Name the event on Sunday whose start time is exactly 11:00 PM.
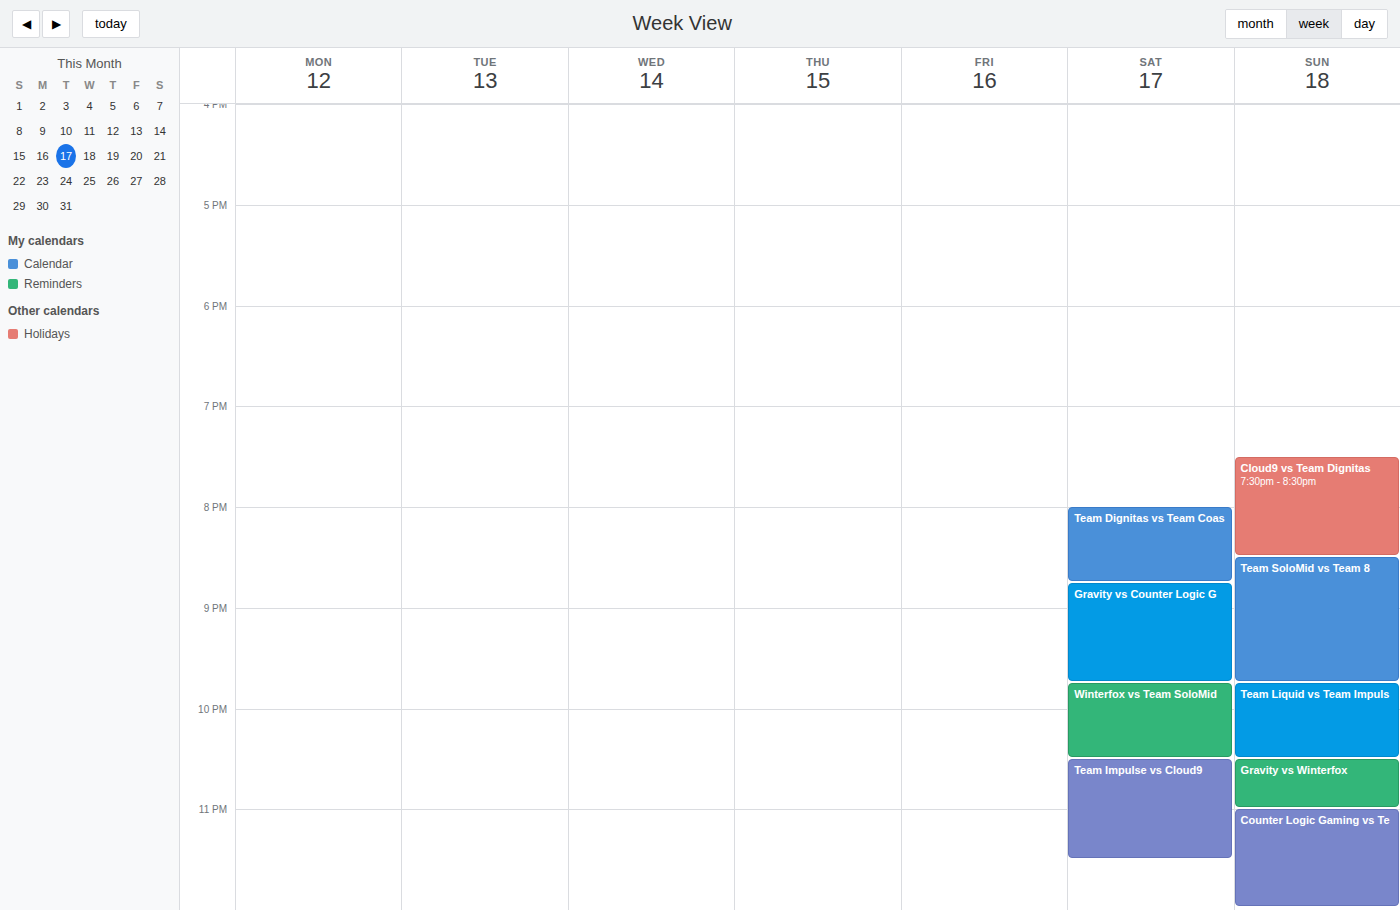
"Counter Logic Gaming vs Te"